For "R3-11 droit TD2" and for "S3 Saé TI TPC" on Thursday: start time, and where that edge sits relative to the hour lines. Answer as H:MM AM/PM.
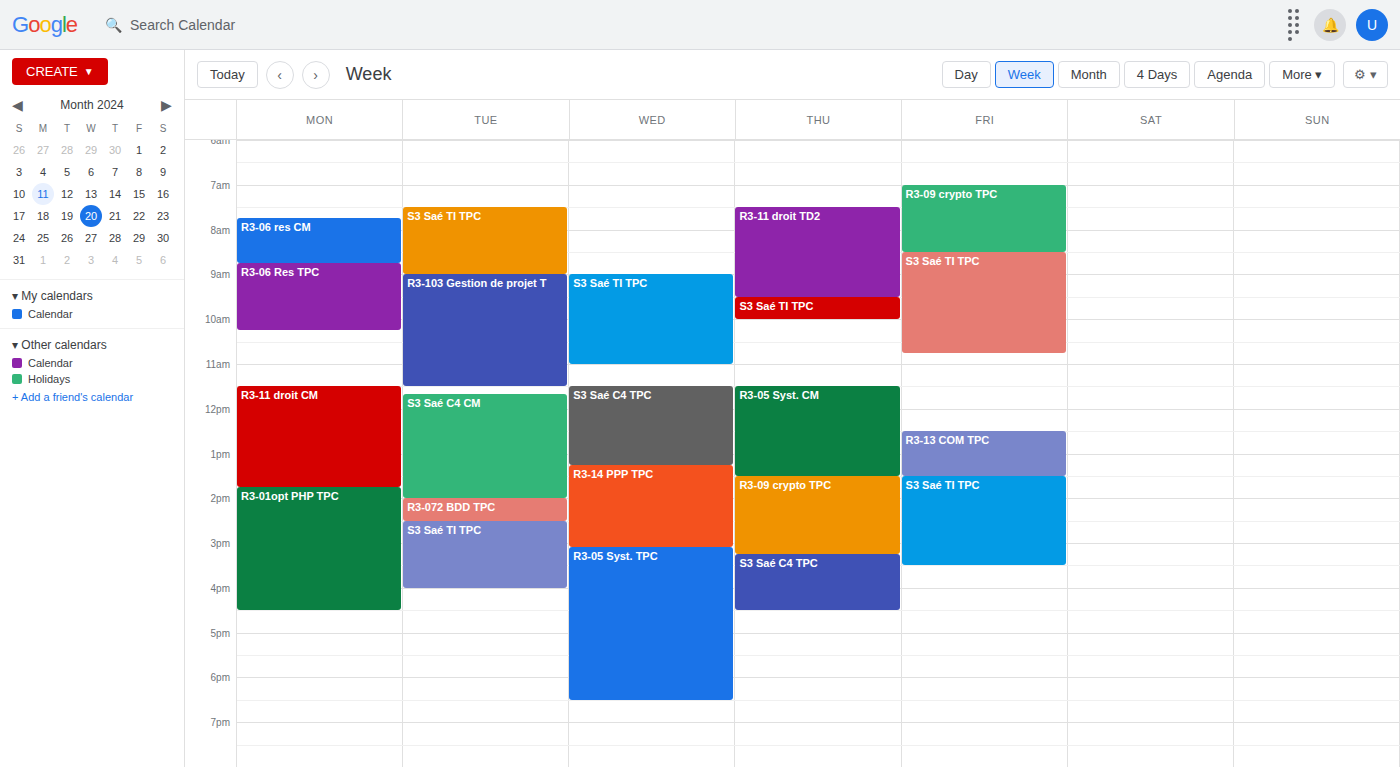
"R3-11 droit TD2": 7:30 AM, halfway between the 7 AM and 8 AM lines. "S3 Saé TI TPC": 9:30 AM, halfway between the 9 AM and 10 AM lines.